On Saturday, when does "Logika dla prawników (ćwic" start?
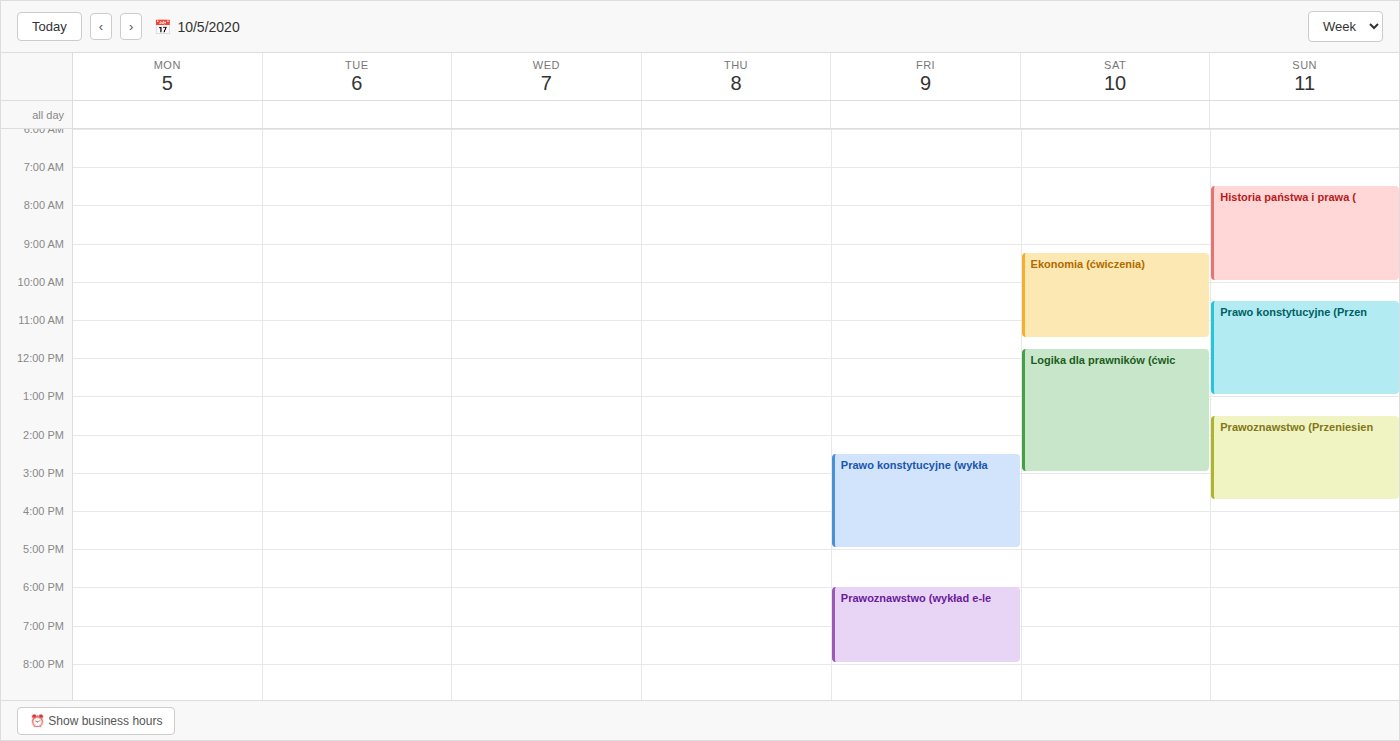
11:45 AM